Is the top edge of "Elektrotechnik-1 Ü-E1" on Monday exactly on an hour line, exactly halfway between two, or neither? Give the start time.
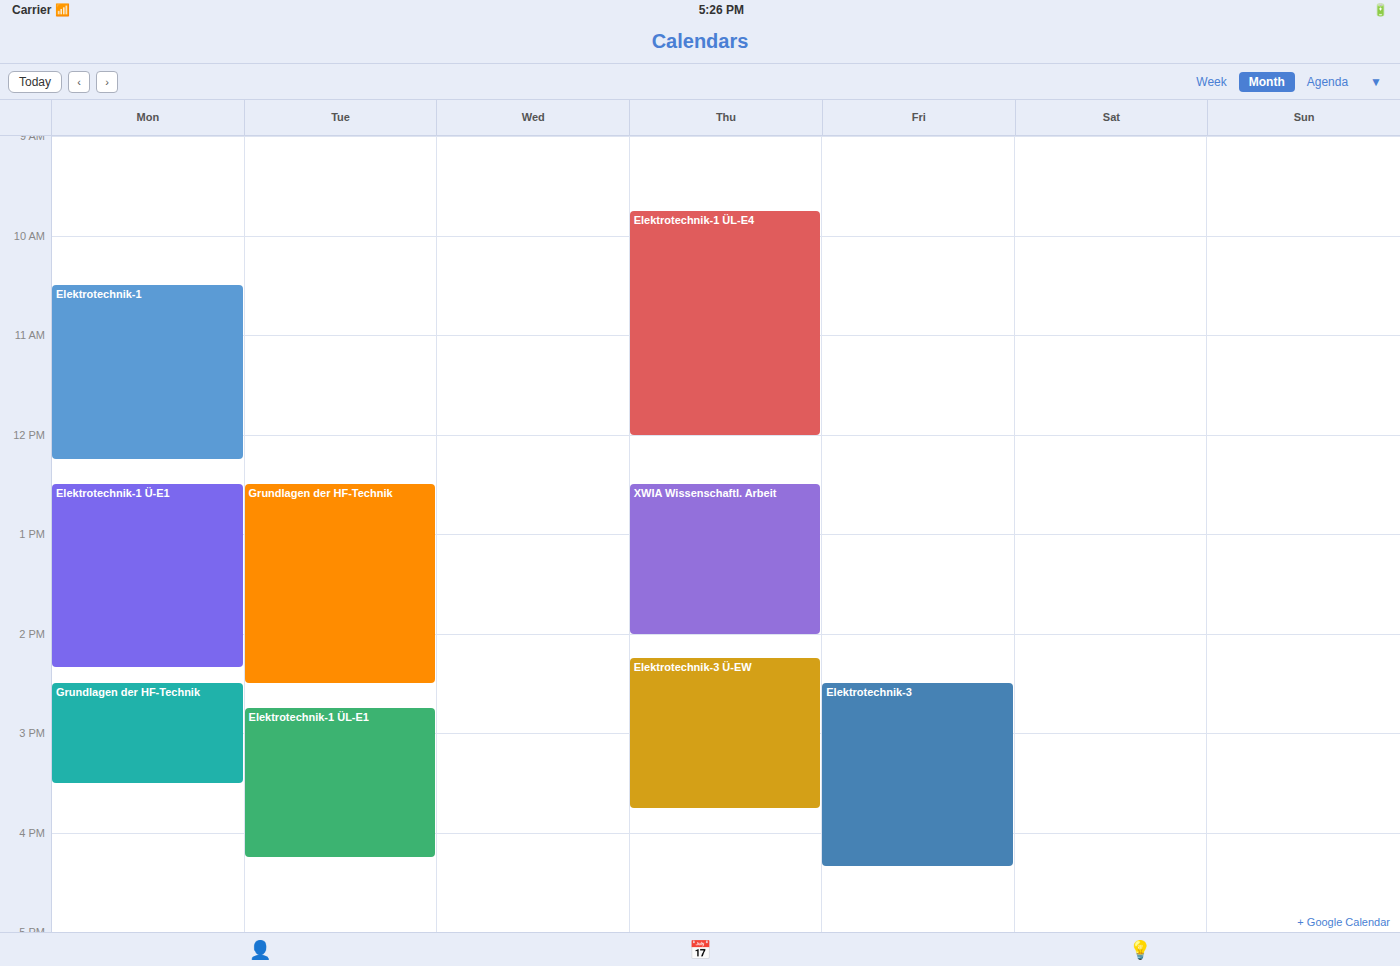
12:30 PM -- halfway between the 12 PM and 1 PM lines.